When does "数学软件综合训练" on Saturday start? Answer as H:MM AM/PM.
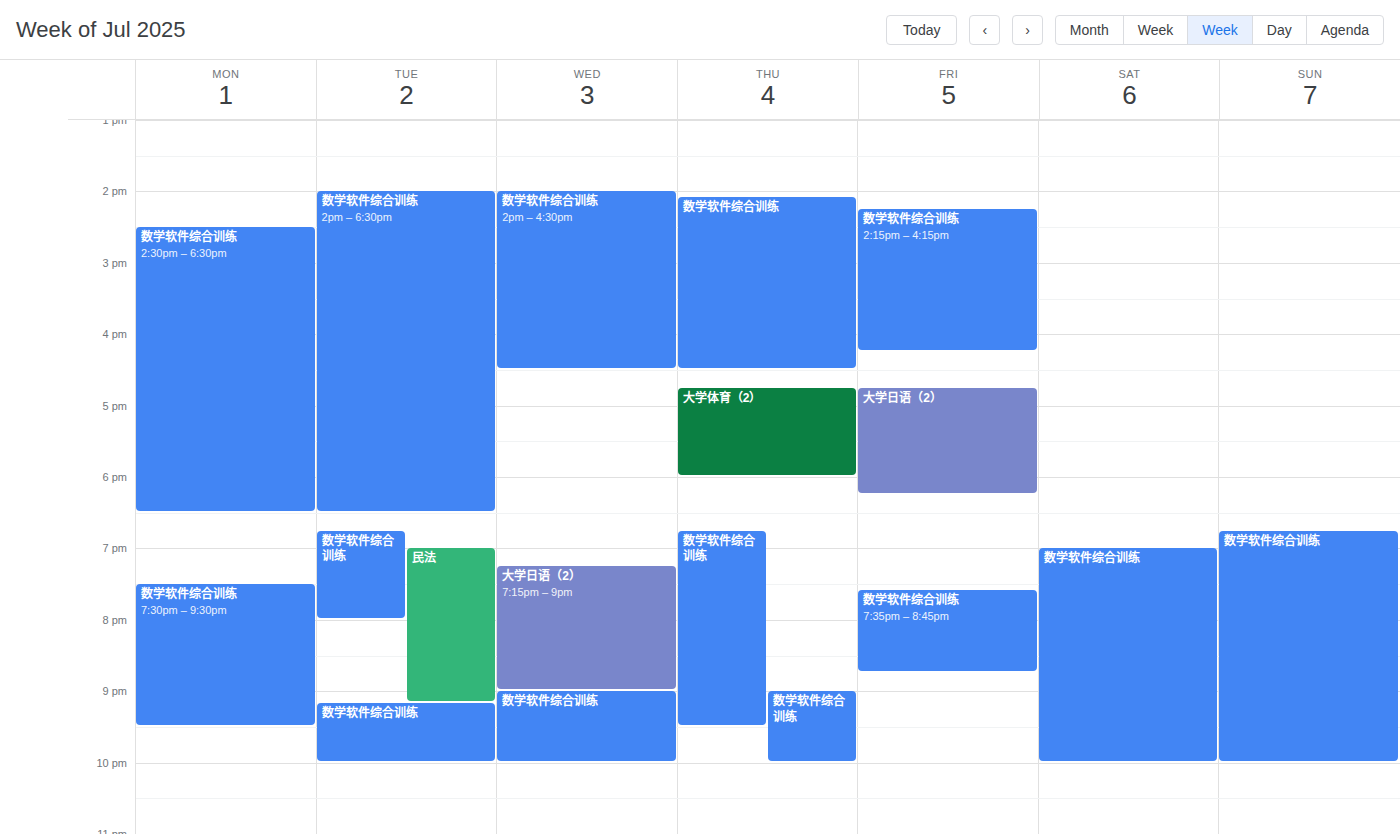
7:00 PM